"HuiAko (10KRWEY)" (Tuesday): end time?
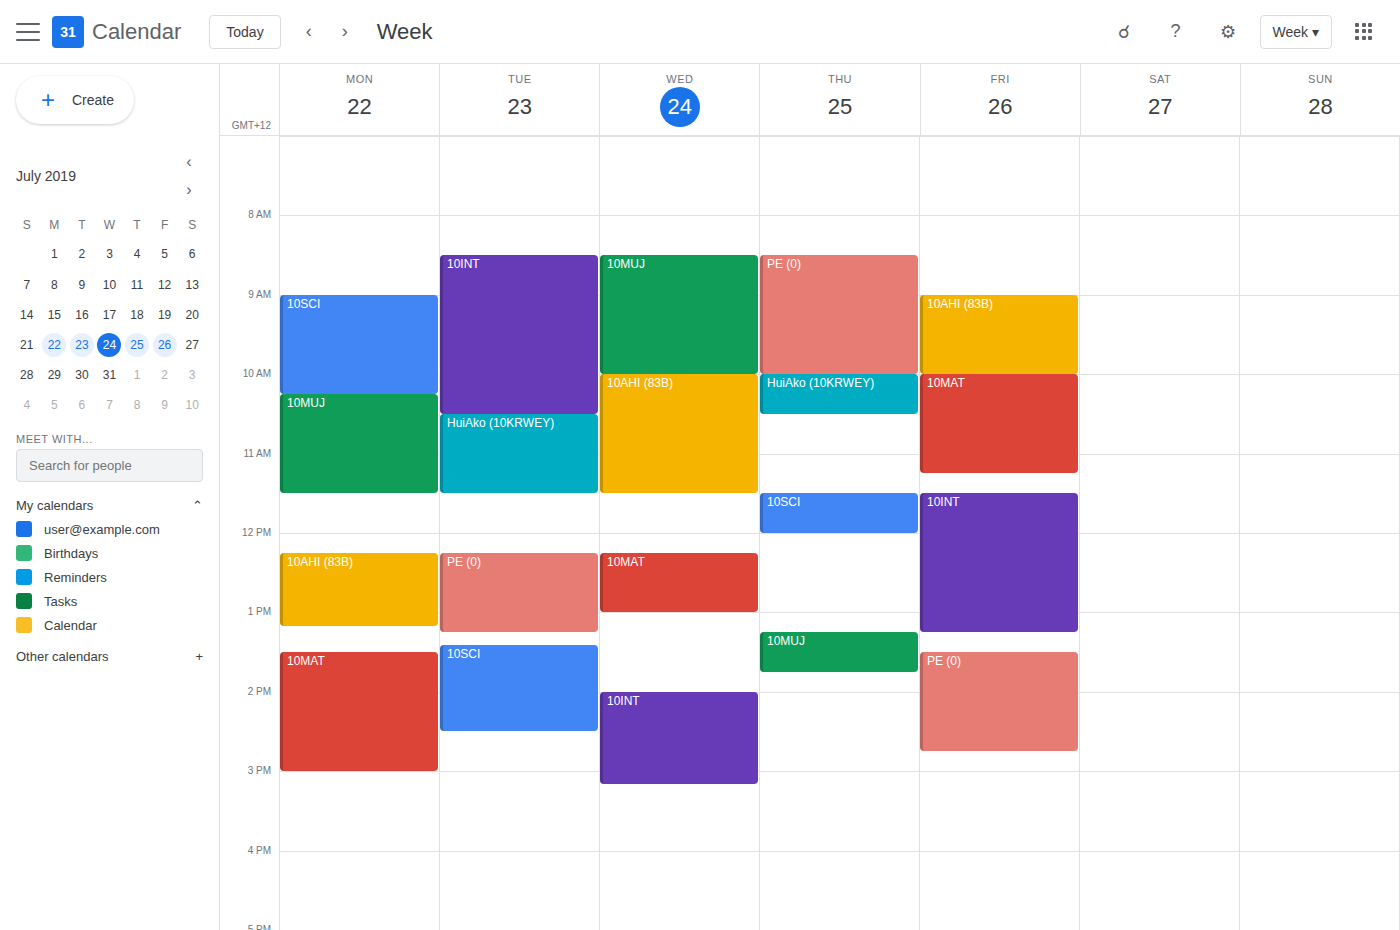
11:30 AM